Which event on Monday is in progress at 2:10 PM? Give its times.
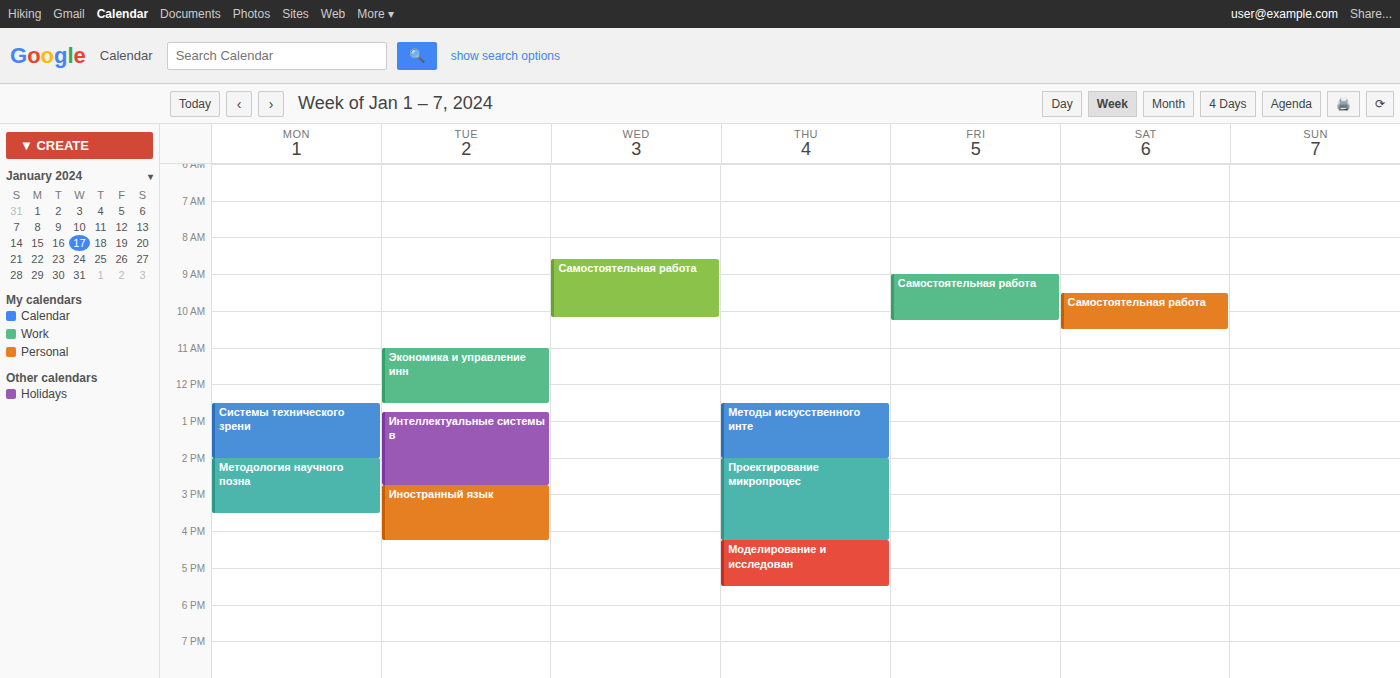
"Методология научного позна", 2:00 PM to 3:30 PM